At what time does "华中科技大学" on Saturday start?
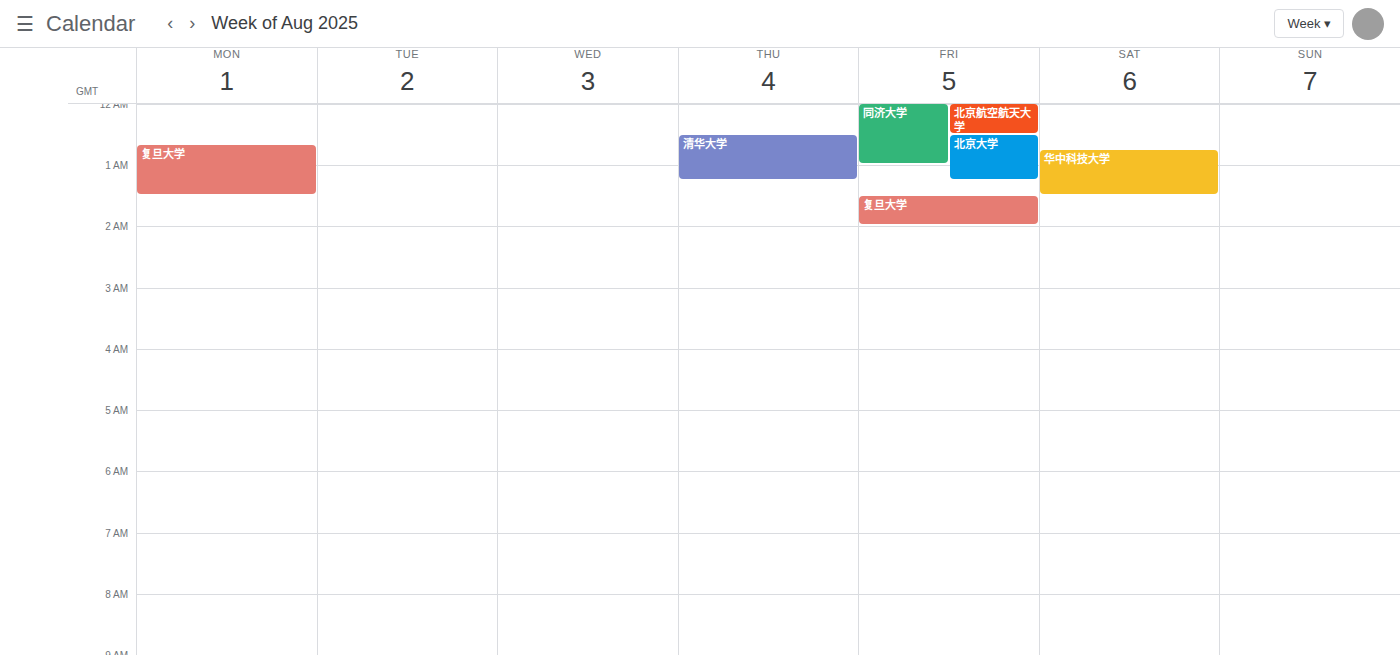
00:45